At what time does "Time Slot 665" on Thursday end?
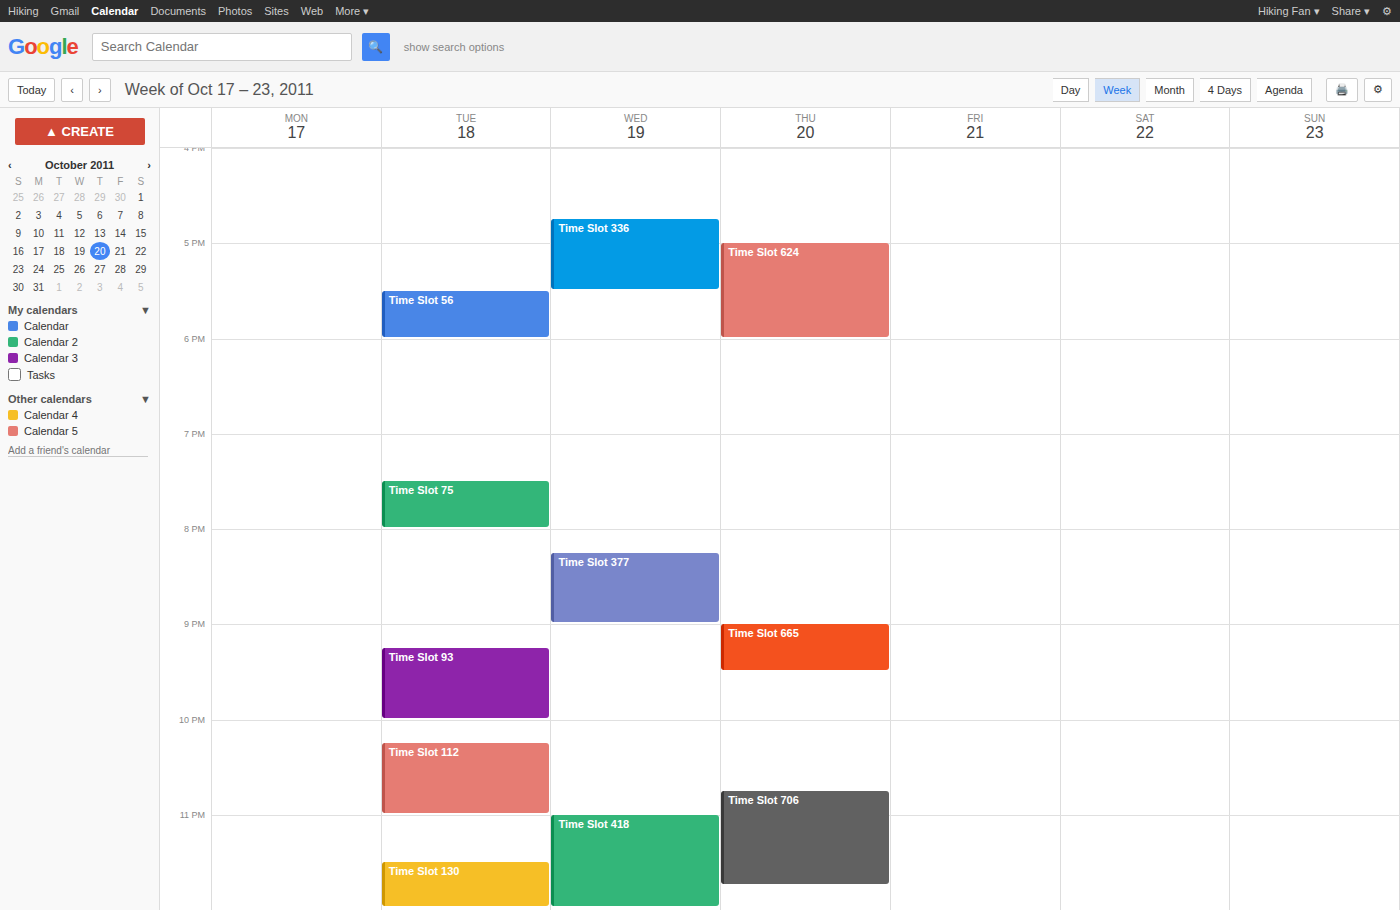
9:30 PM